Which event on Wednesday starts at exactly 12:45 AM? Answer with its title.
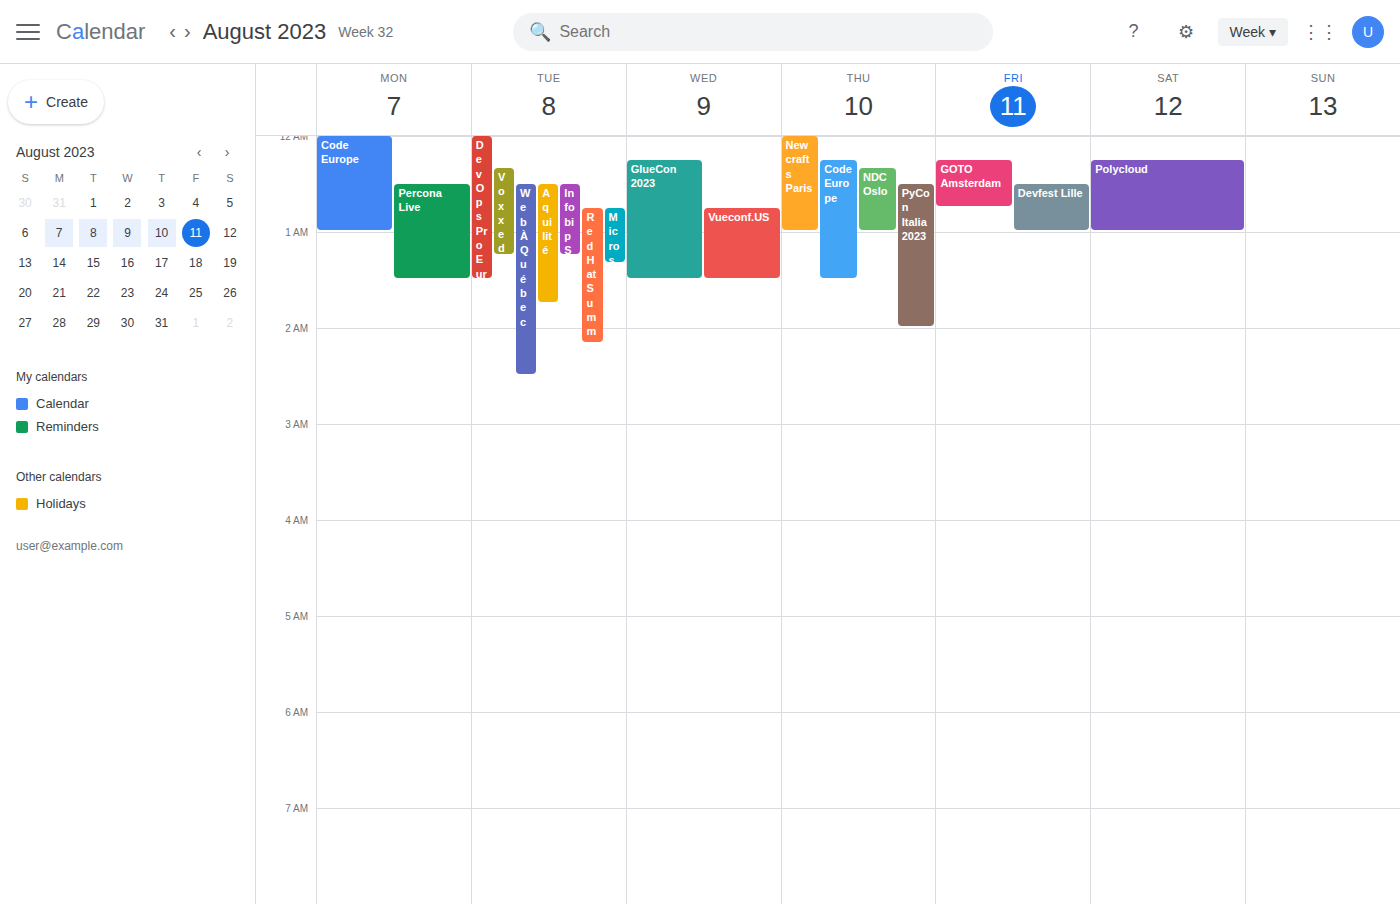
"Vueconf.US"